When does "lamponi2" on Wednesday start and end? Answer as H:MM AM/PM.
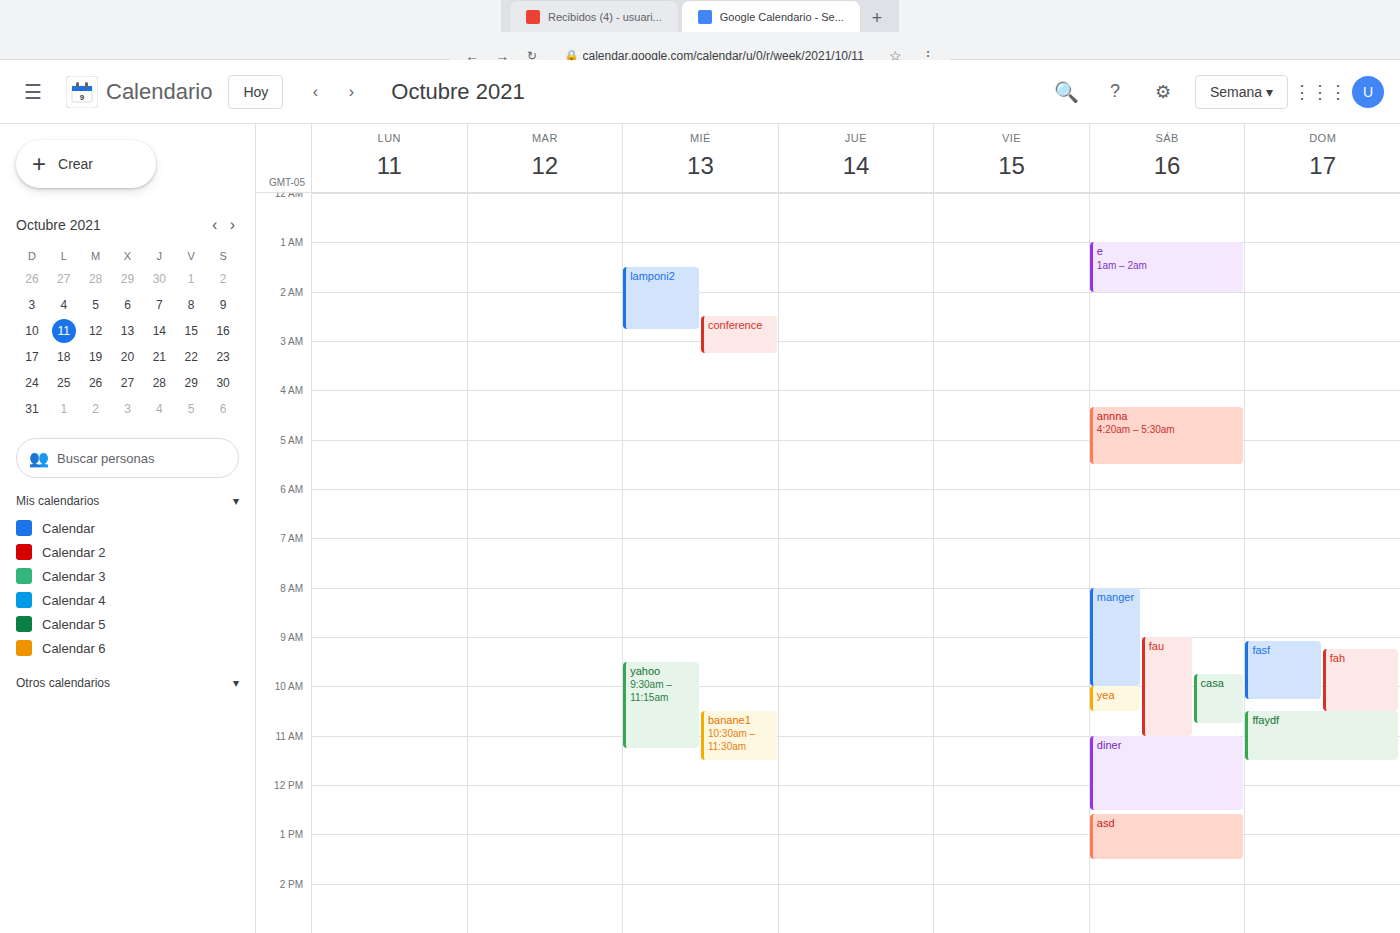
1:30 AM to 2:45 AM